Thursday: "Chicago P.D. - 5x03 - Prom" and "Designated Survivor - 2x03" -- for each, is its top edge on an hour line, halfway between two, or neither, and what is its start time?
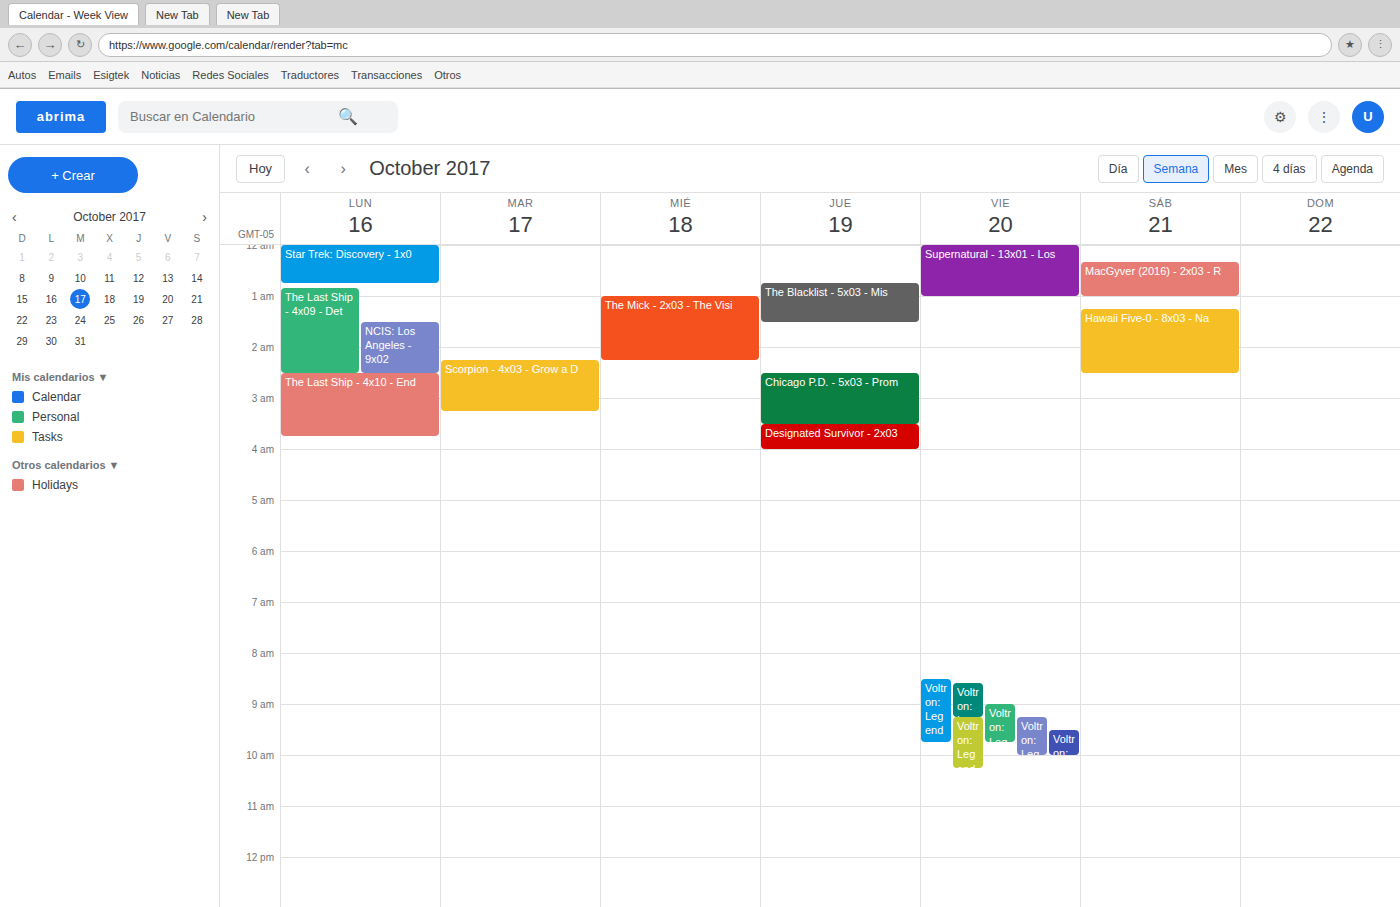
"Chicago P.D. - 5x03 - Prom": 02:30, halfway between the 02:00 and 03:00 lines. "Designated Survivor - 2x03": 03:30, halfway between the 03:00 and 04:00 lines.